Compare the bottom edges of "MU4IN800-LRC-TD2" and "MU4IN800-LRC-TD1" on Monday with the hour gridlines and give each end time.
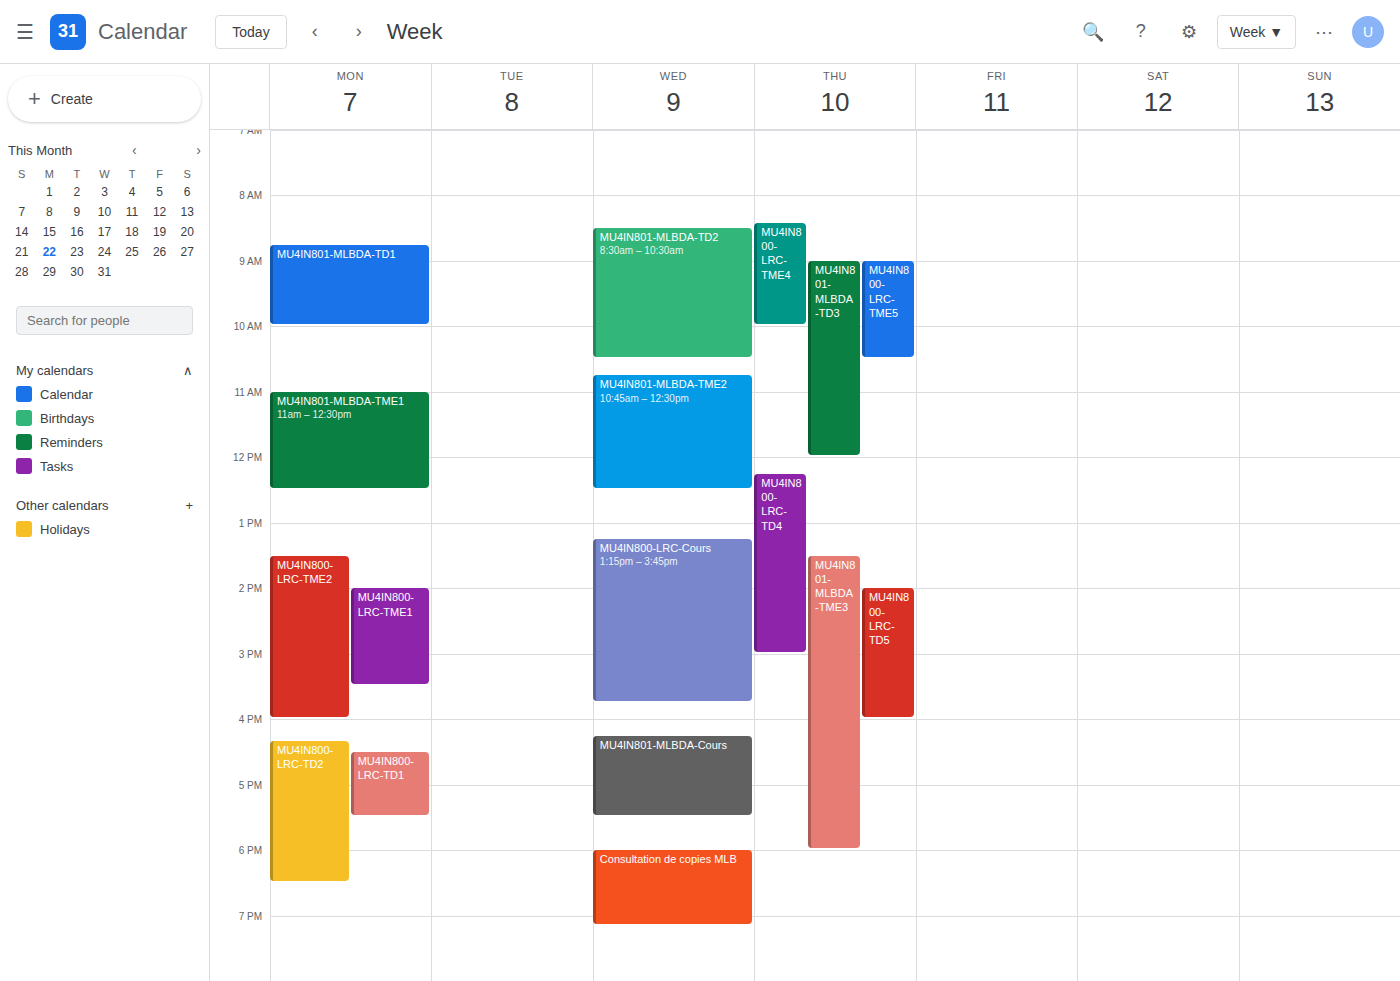
"MU4IN800-LRC-TD2": 6:30 PM, halfway between the 6 PM and 7 PM lines. "MU4IN800-LRC-TD1": 5:30 PM, halfway between the 5 PM and 6 PM lines.